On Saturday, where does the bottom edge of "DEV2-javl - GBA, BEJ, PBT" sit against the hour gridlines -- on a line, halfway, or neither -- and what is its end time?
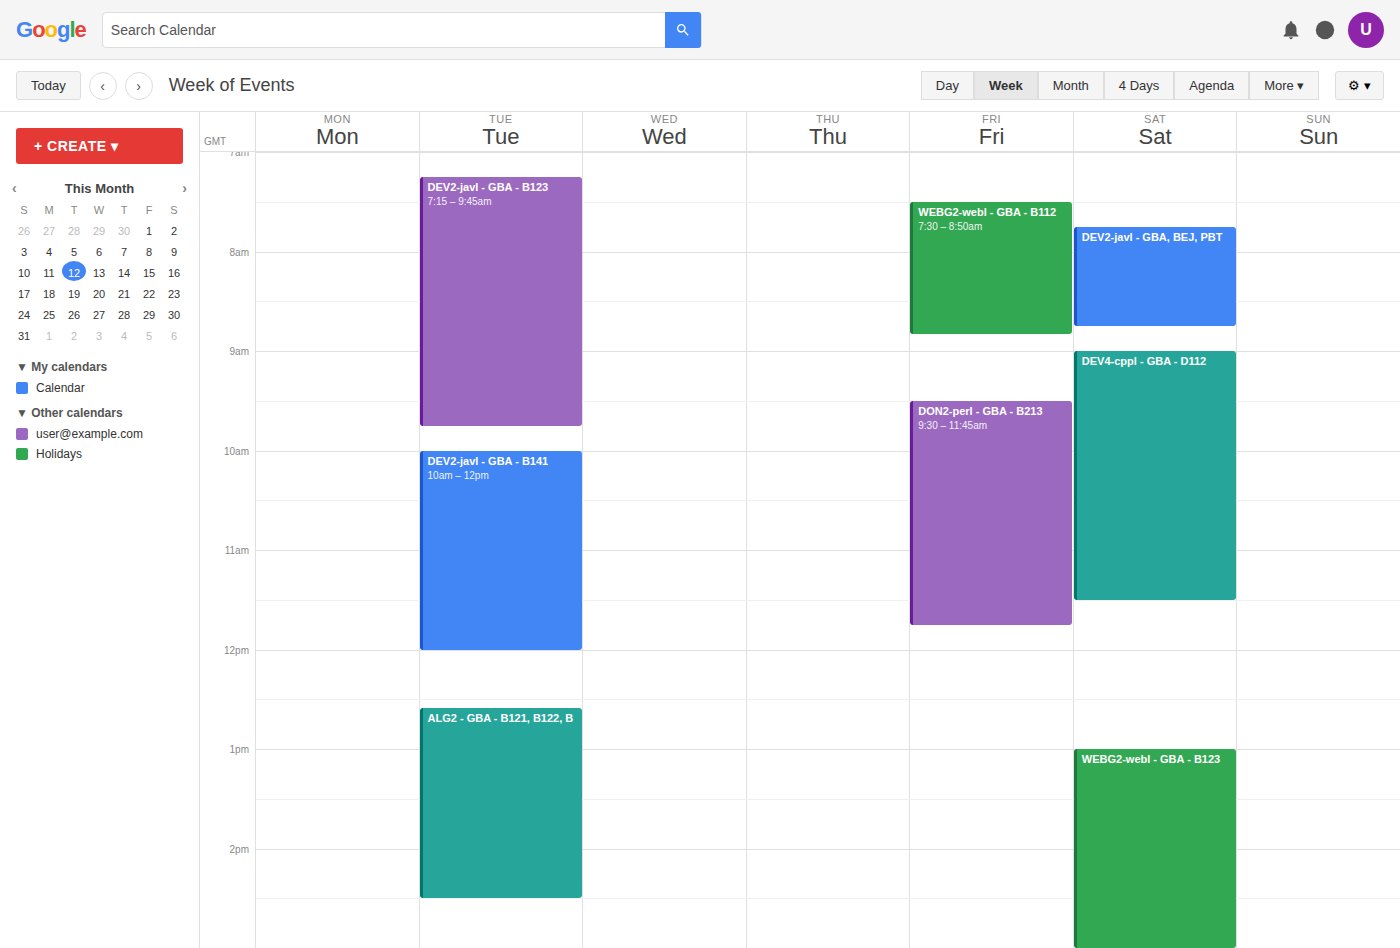
8:45 AM -- neither: three quarters of the way from the 8 AM line to the 9 AM line.